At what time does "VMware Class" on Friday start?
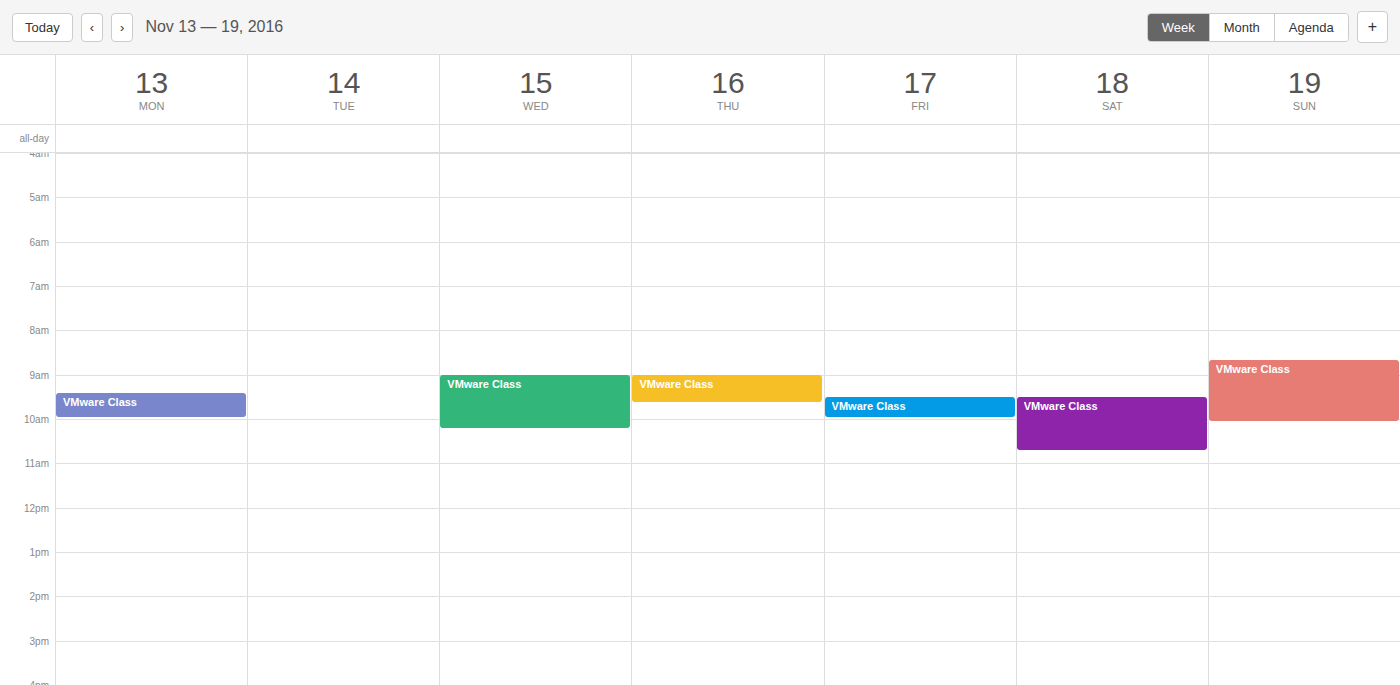
09:30